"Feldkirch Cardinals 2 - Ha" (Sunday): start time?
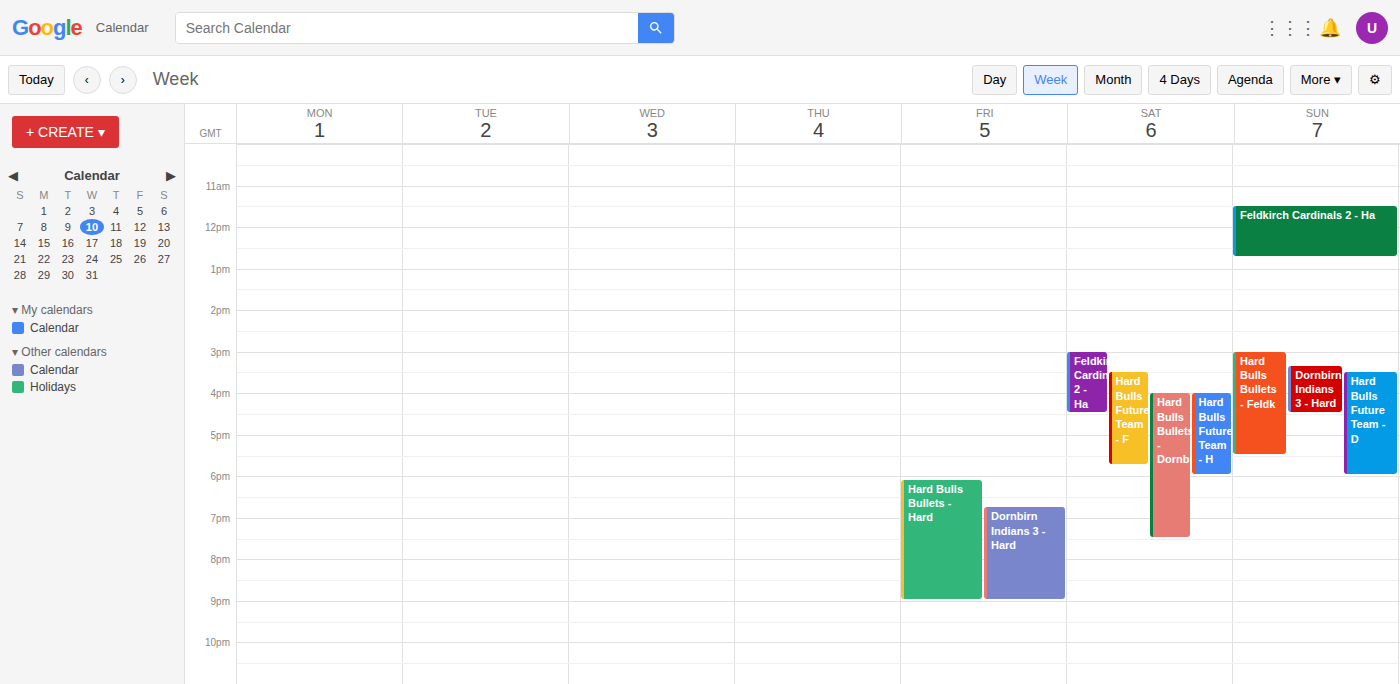
11:30 AM